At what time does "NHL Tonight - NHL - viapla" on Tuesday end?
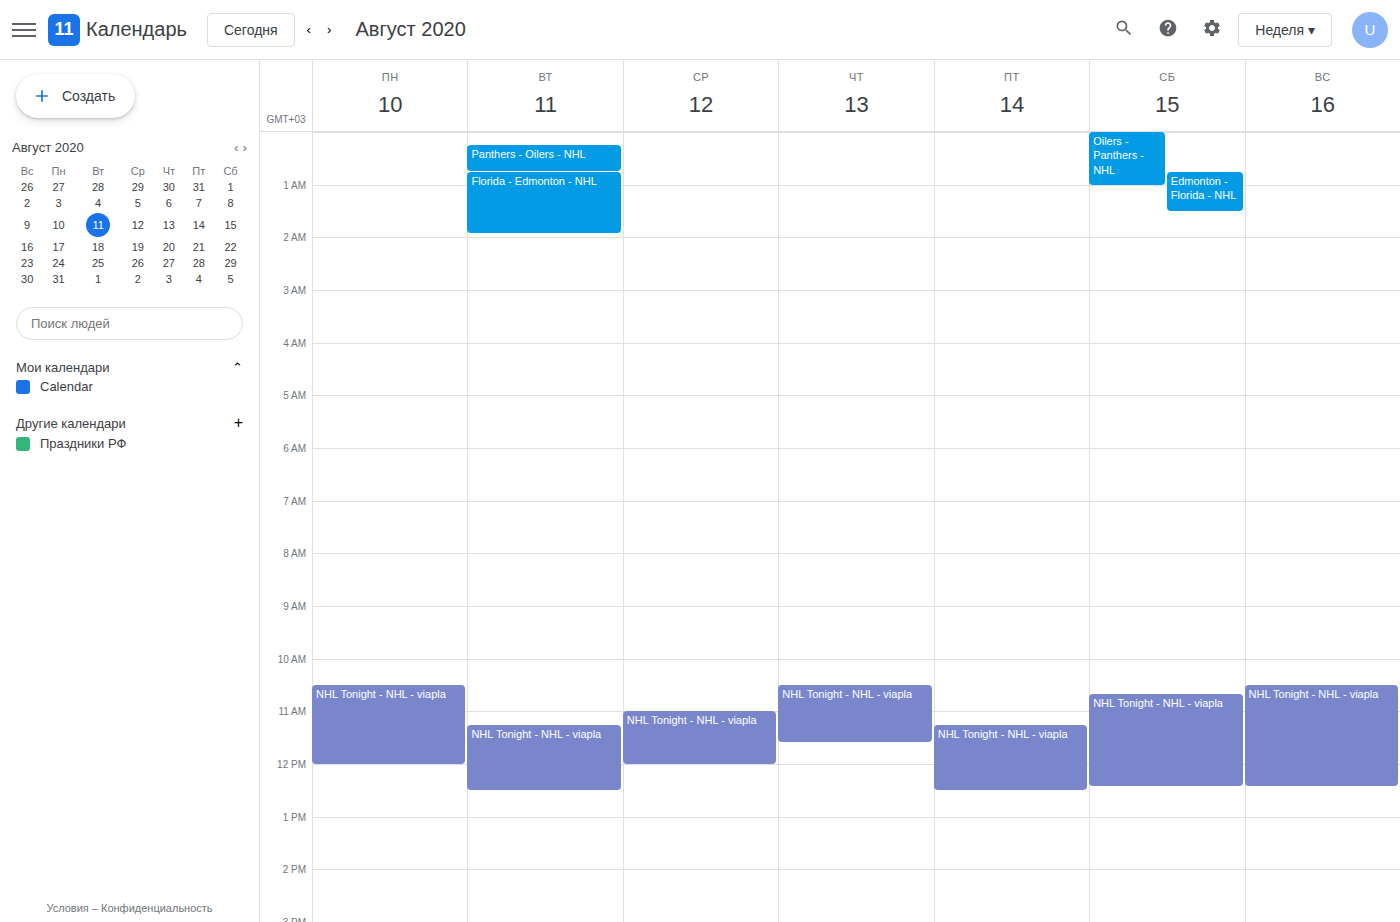
12:30 PM